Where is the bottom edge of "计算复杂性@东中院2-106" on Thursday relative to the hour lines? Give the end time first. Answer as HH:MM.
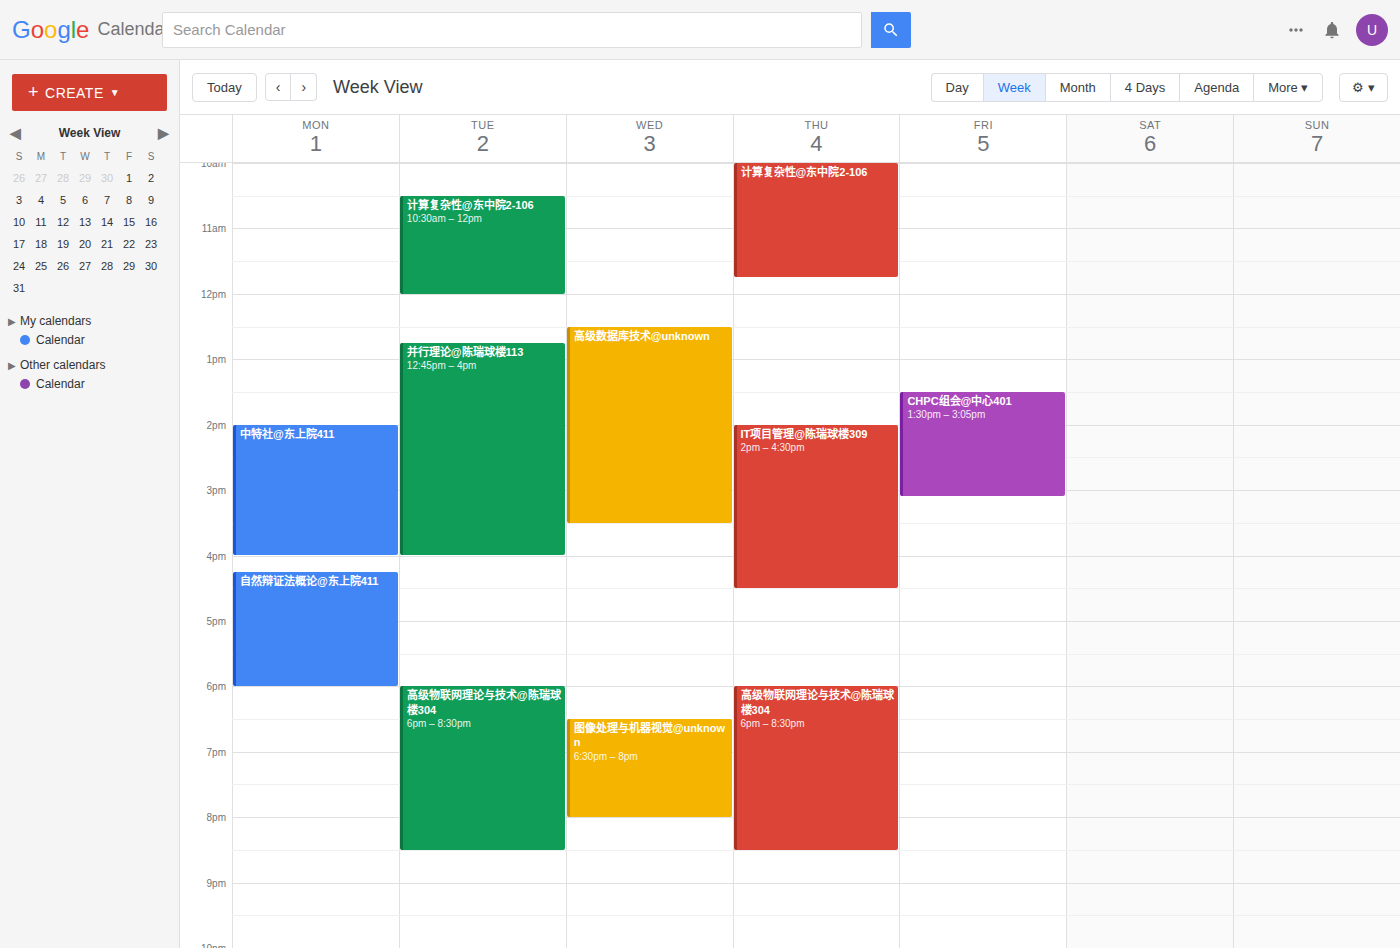
11:45 -- neither: three quarters of the way from the 11:00 line to the 12:00 line.